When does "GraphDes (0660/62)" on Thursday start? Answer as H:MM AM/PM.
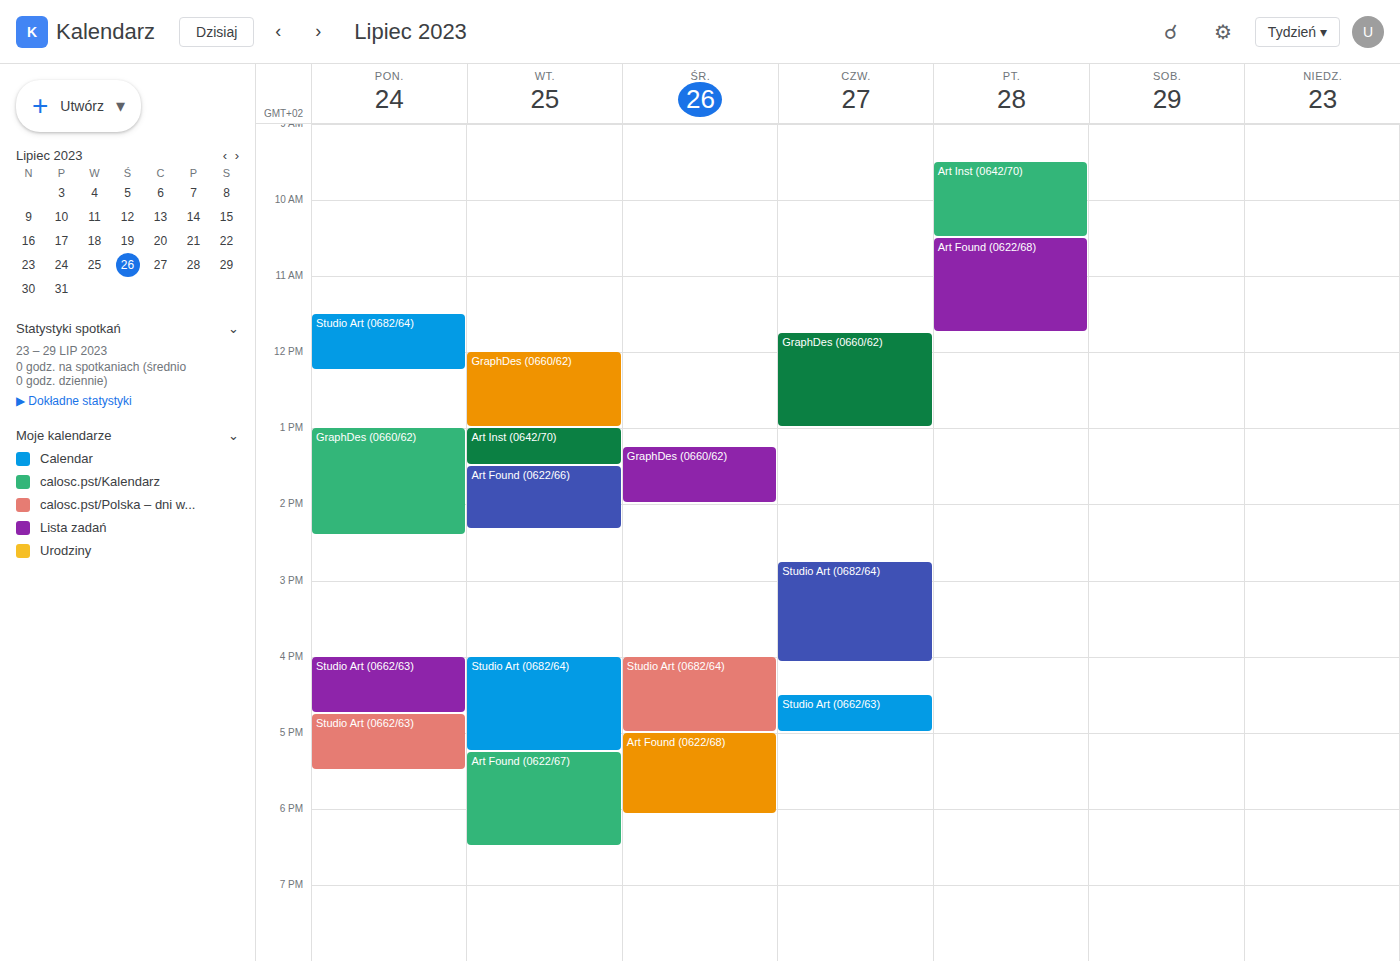
11:45 AM